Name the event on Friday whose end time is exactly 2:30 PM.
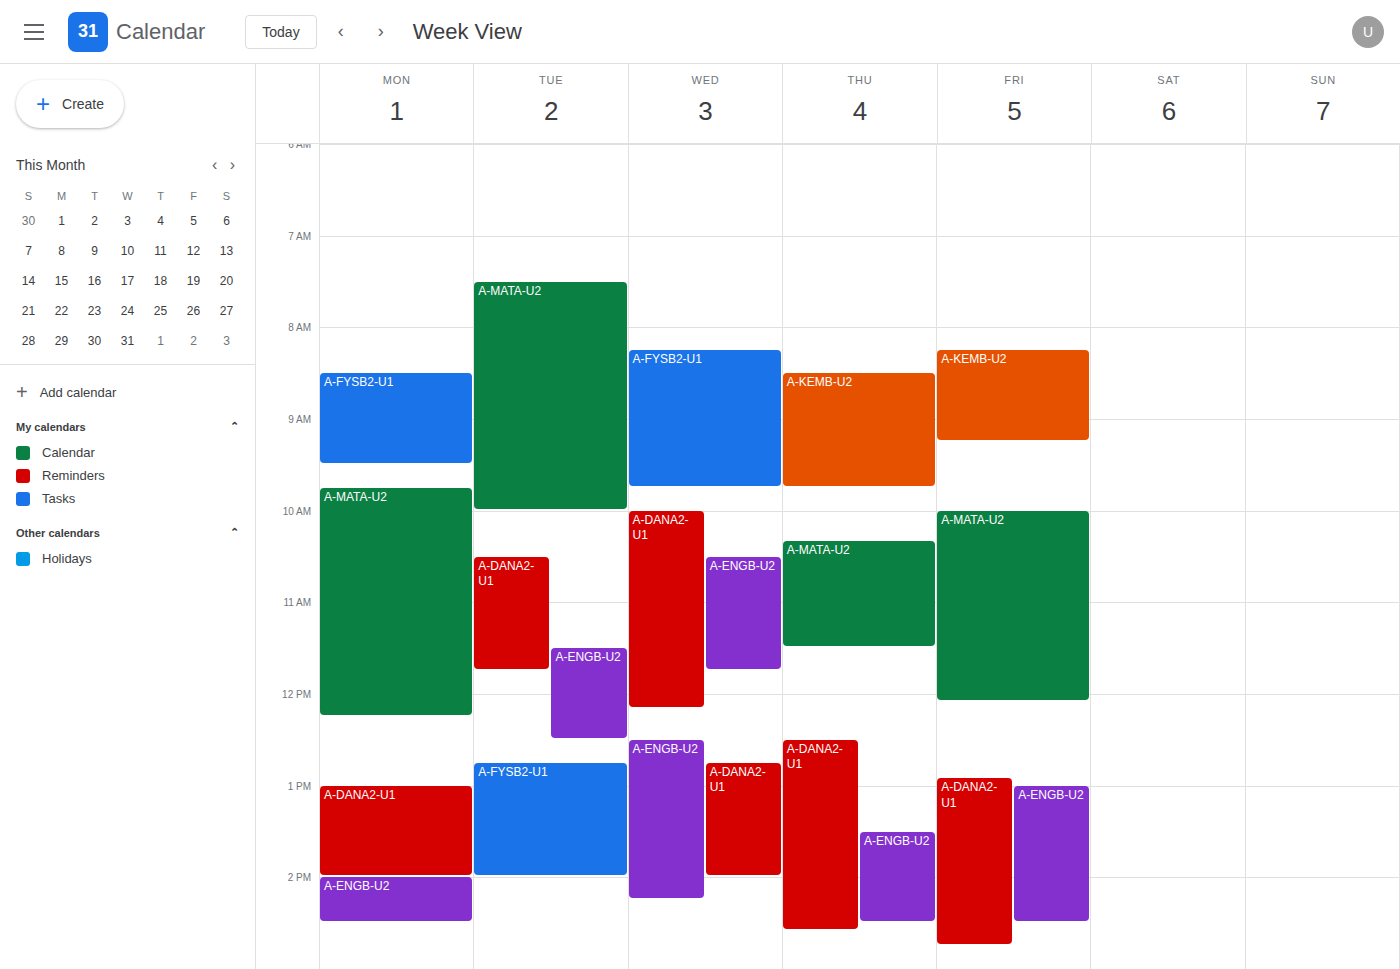
"A-ENGB-U2"